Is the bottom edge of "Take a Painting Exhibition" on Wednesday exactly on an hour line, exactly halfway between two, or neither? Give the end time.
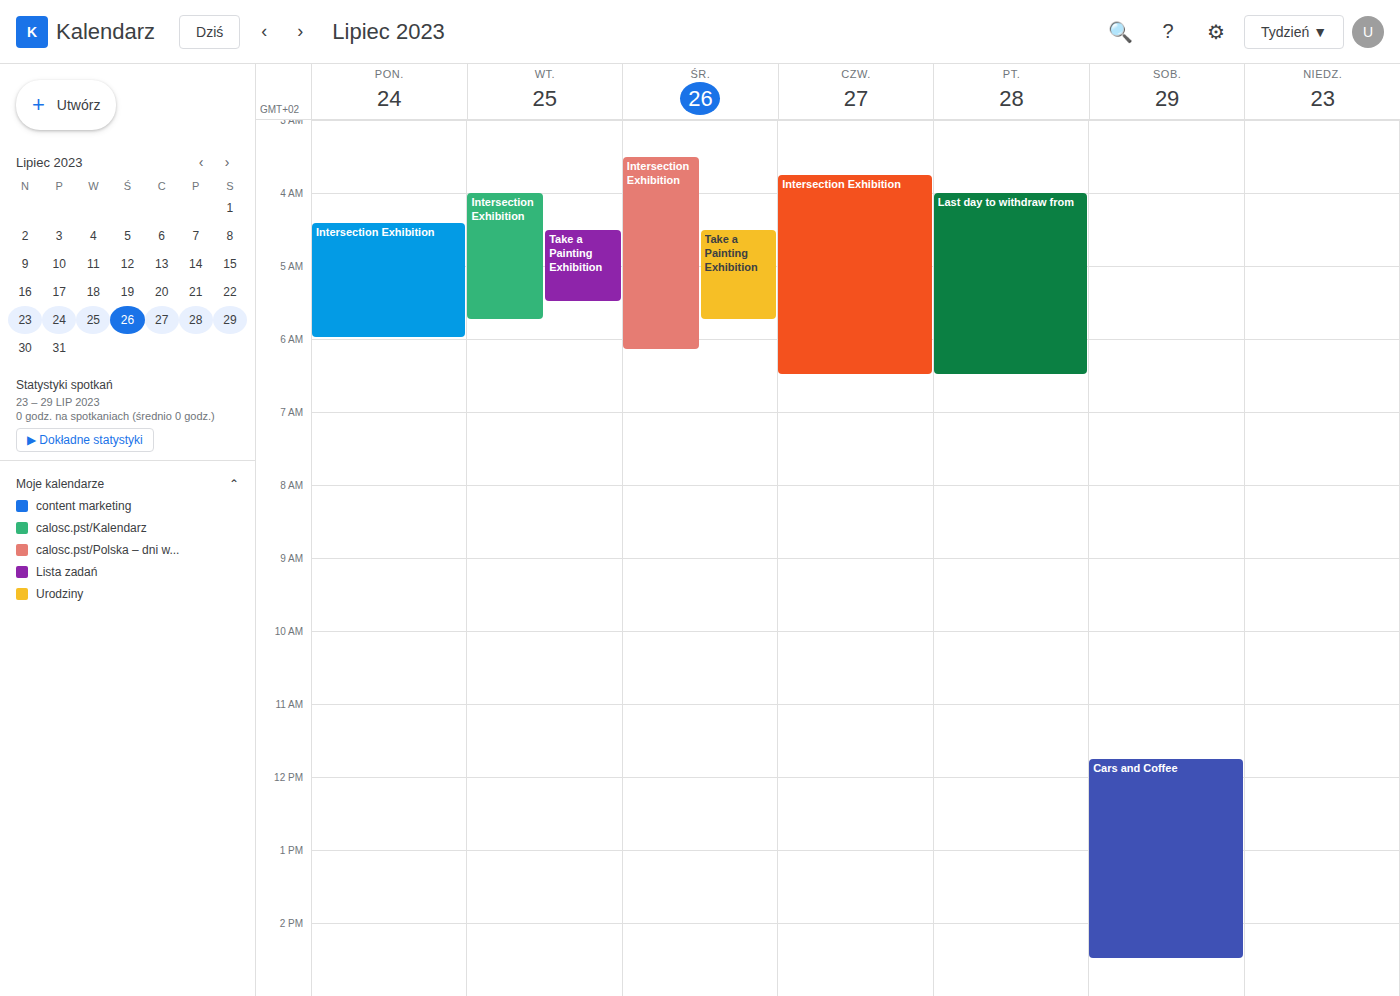
5:45 AM -- neither: three quarters of the way from the 5 AM line to the 6 AM line.